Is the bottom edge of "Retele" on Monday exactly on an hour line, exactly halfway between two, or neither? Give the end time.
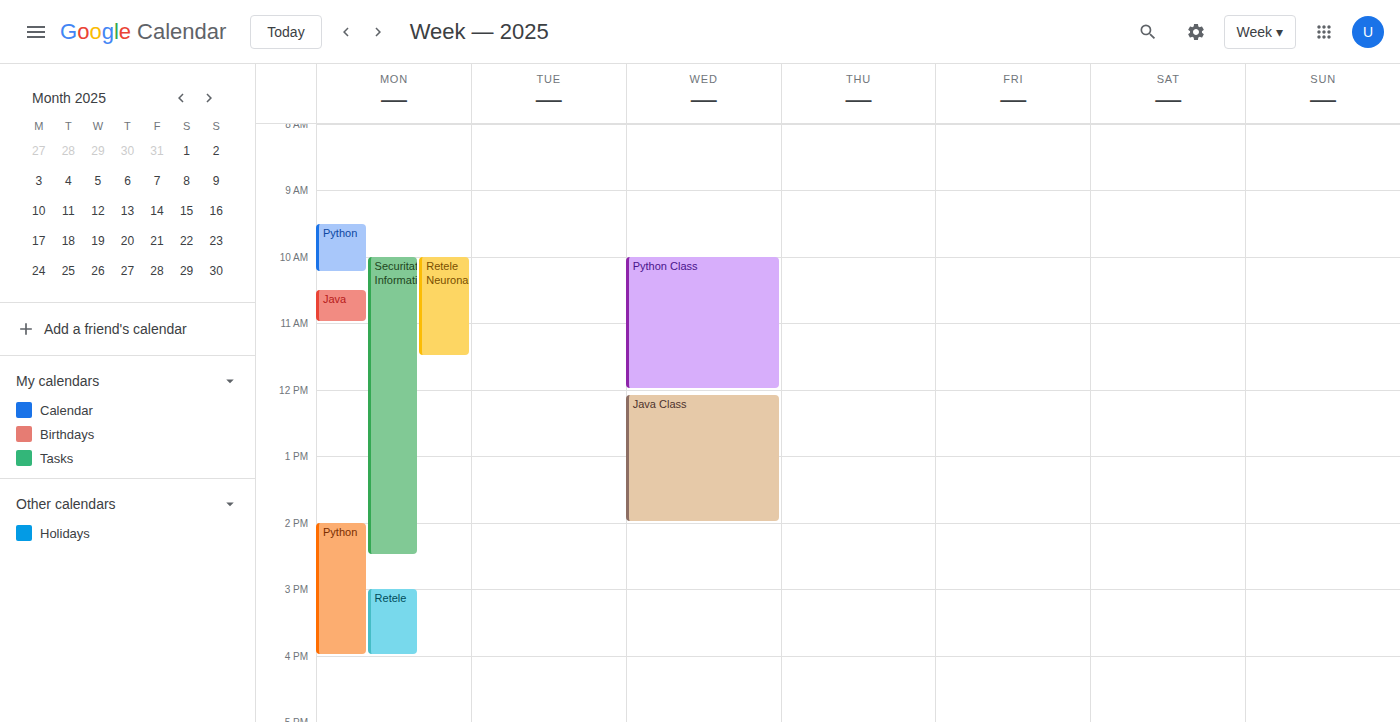
16:00 -- exactly on the 16:00 line.